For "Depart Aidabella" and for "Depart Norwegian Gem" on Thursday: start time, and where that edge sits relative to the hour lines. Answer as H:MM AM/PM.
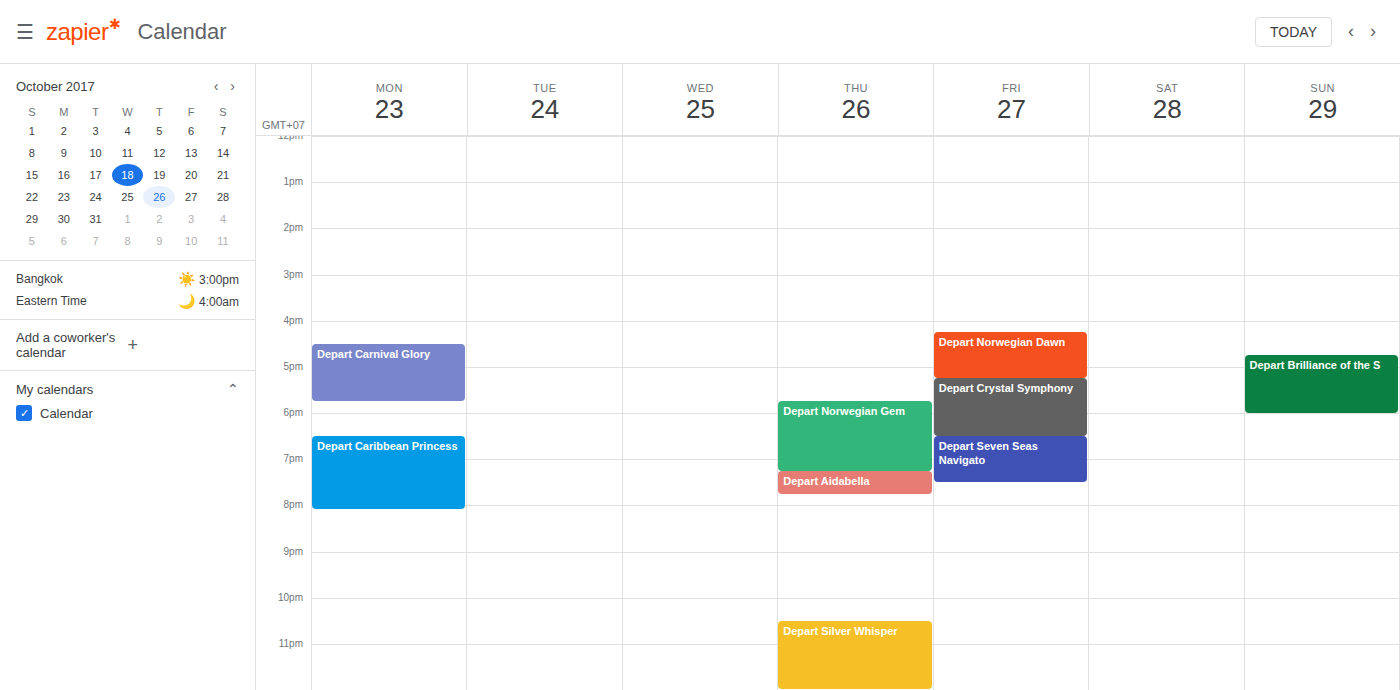
"Depart Aidabella": 7:15 PM, neither: a quarter of the way from the 7 PM line to the 8 PM line. "Depart Norwegian Gem": 5:45 PM, neither: three quarters of the way from the 5 PM line to the 6 PM line.